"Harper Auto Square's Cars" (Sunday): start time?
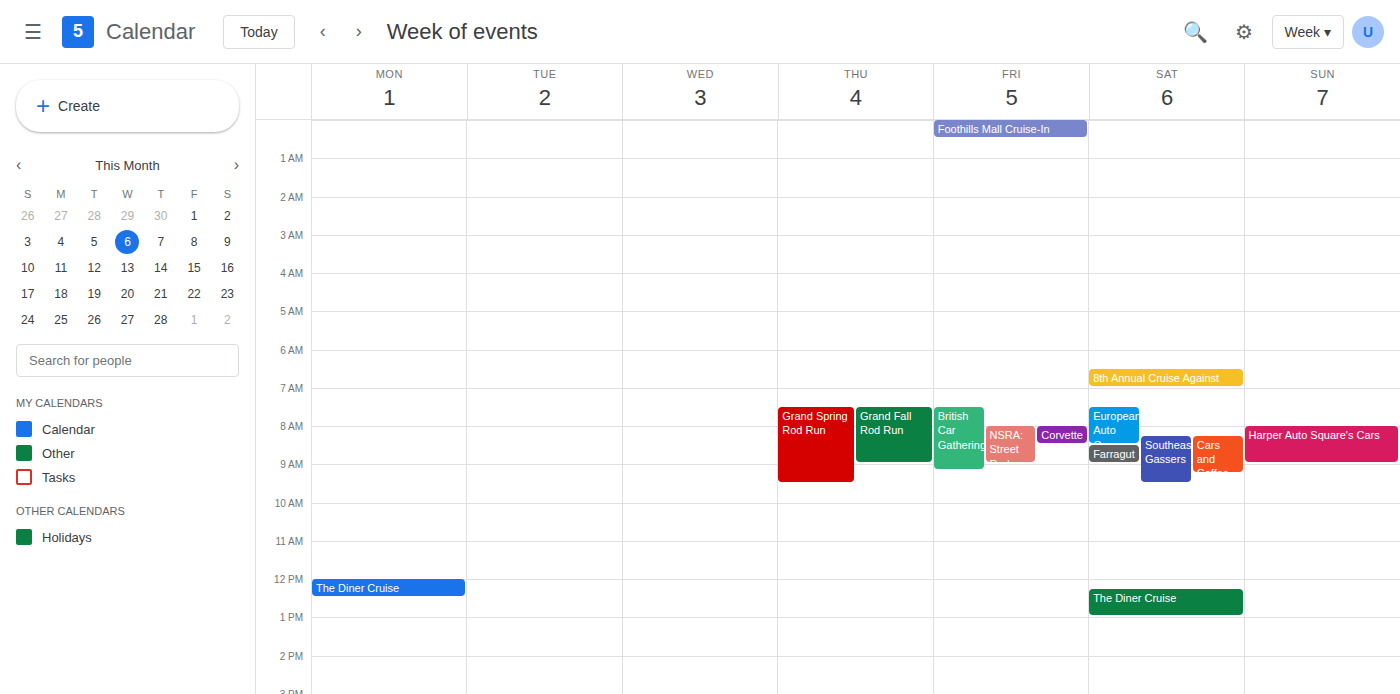
8:00 AM